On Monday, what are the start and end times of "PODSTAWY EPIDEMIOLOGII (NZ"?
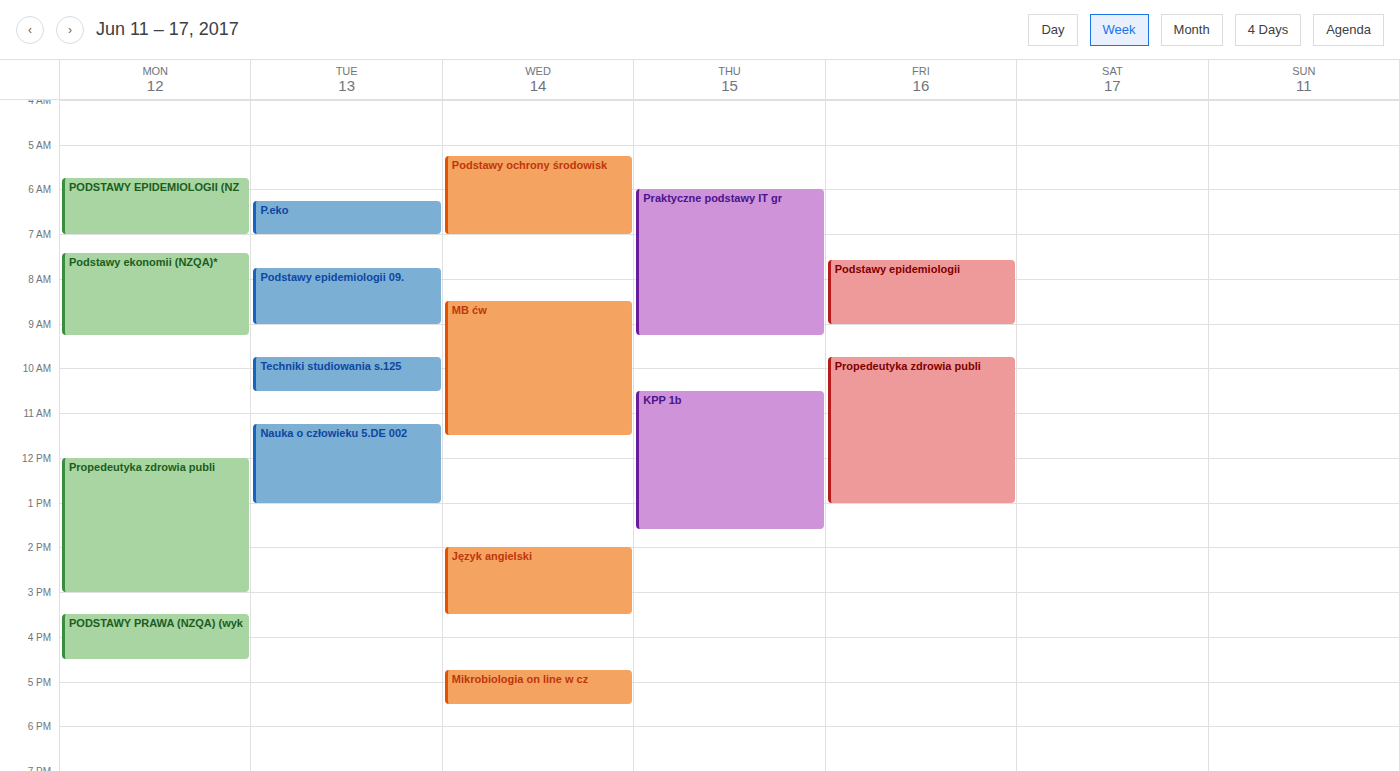
5:45 AM to 7:00 AM